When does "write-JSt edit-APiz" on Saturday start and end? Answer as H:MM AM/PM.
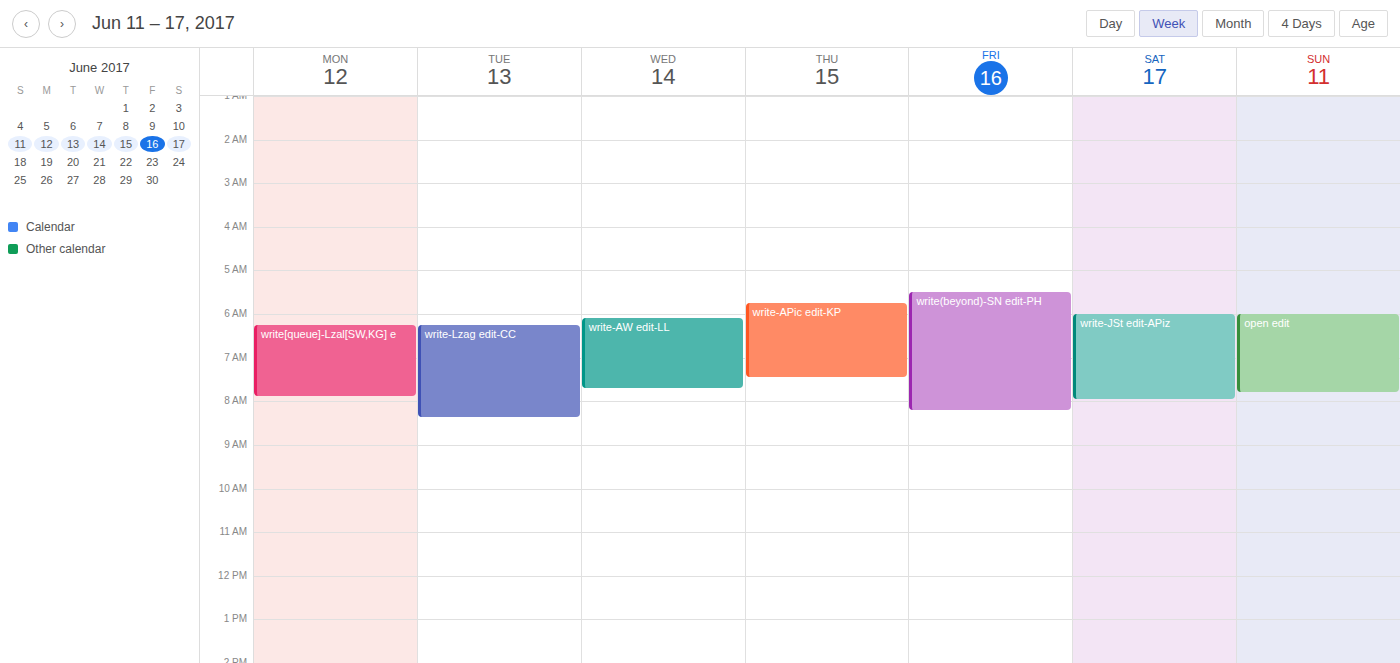
6:00 AM to 8:00 AM